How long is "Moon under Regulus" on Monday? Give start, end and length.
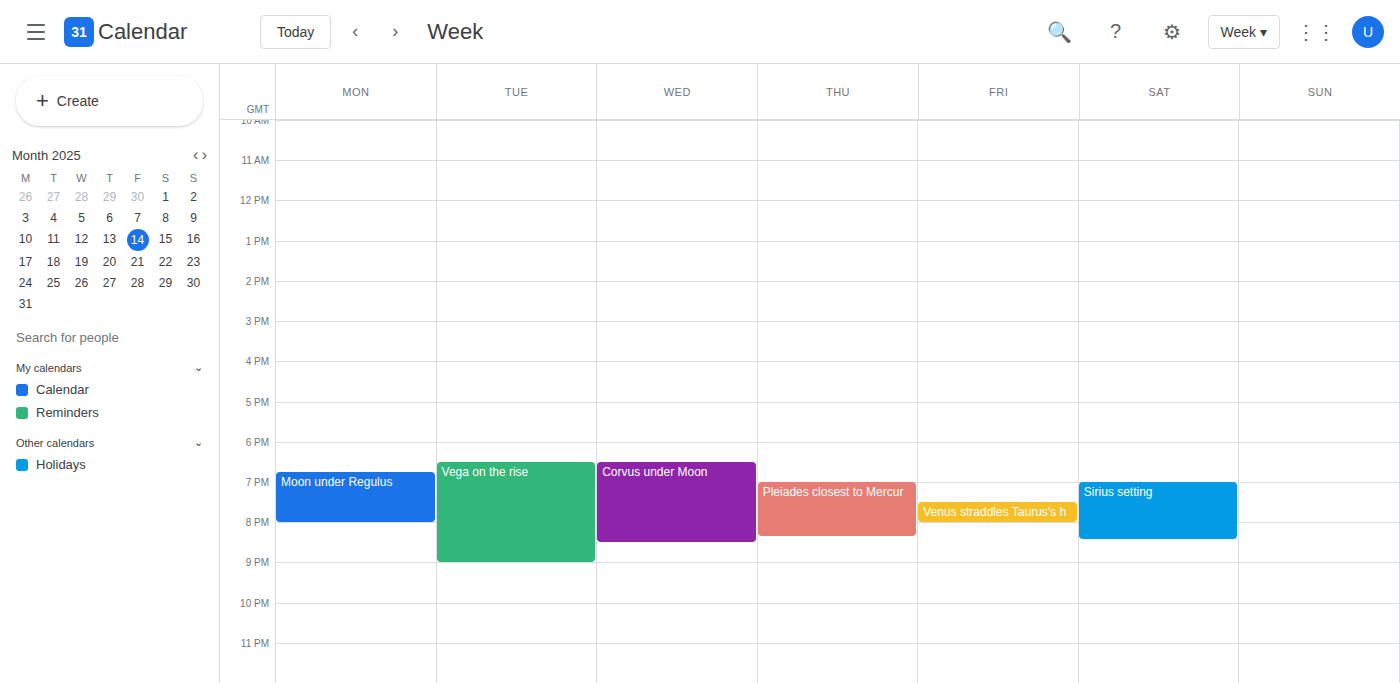
6:45 PM to 8:00 PM, 1 hour 15 minutes